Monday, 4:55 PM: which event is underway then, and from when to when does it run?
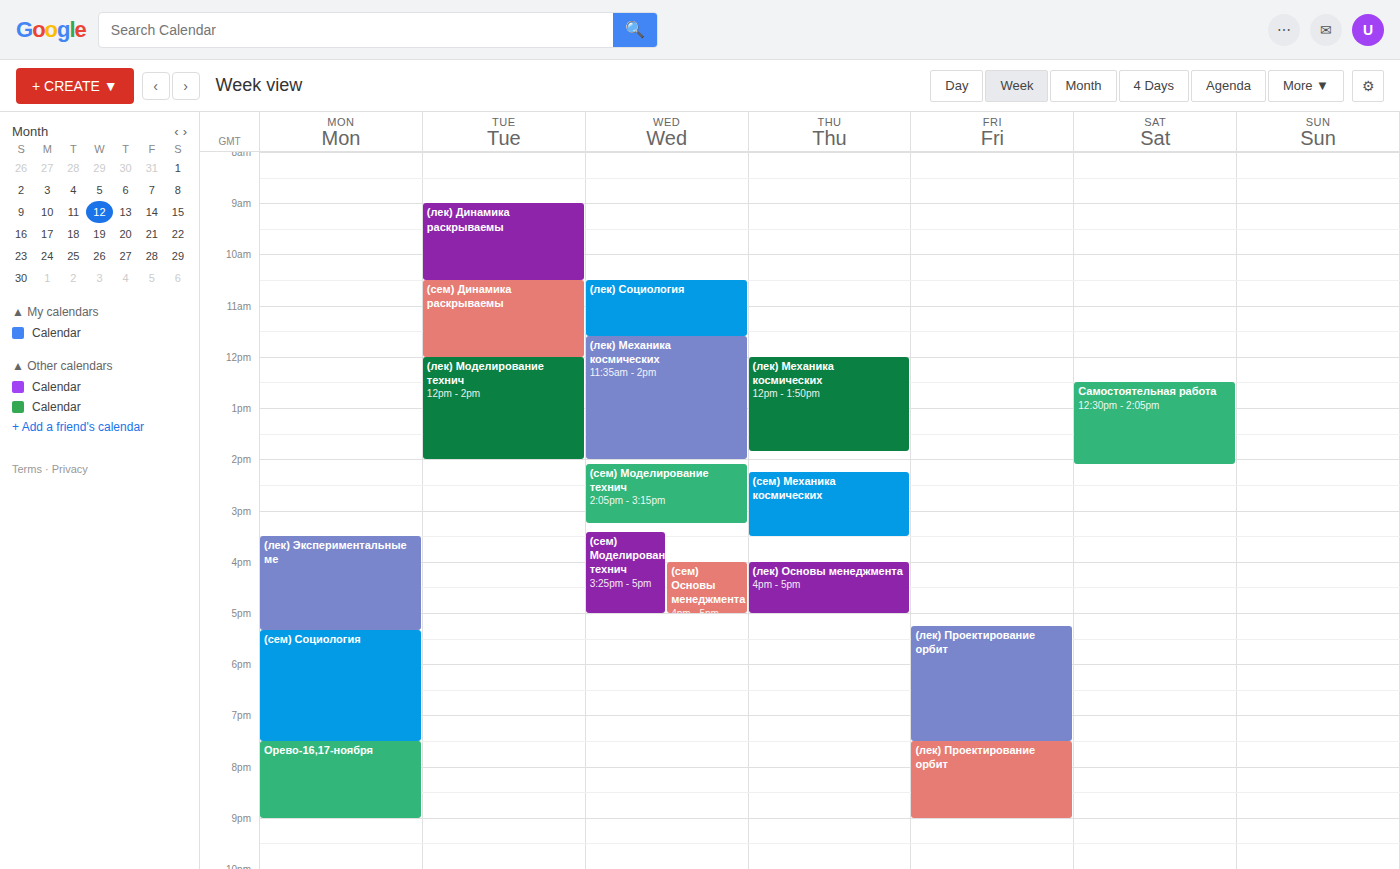
"(лек) Экспериментальные ме", 3:30 PM to 5:20 PM